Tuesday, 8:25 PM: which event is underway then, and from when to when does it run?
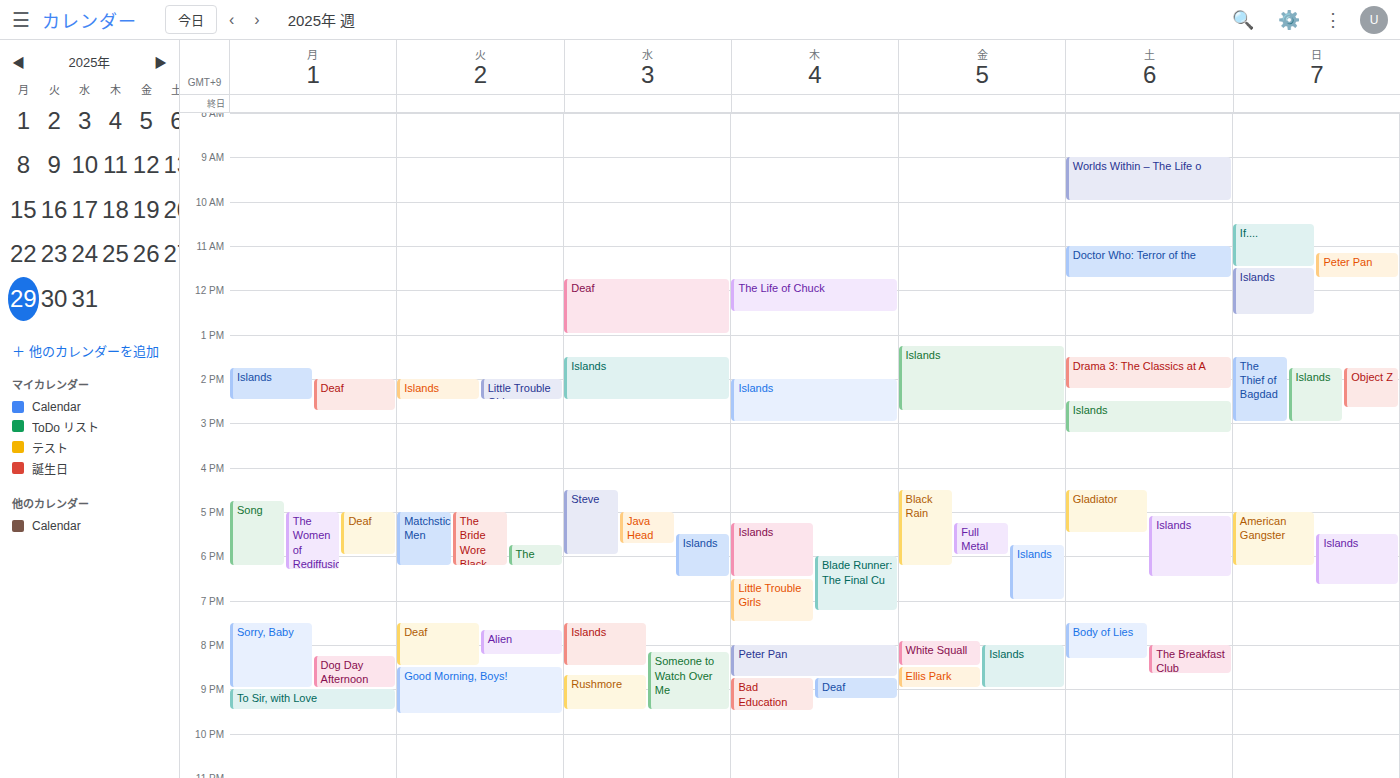
"Deaf", 7:30 PM to 8:30 PM